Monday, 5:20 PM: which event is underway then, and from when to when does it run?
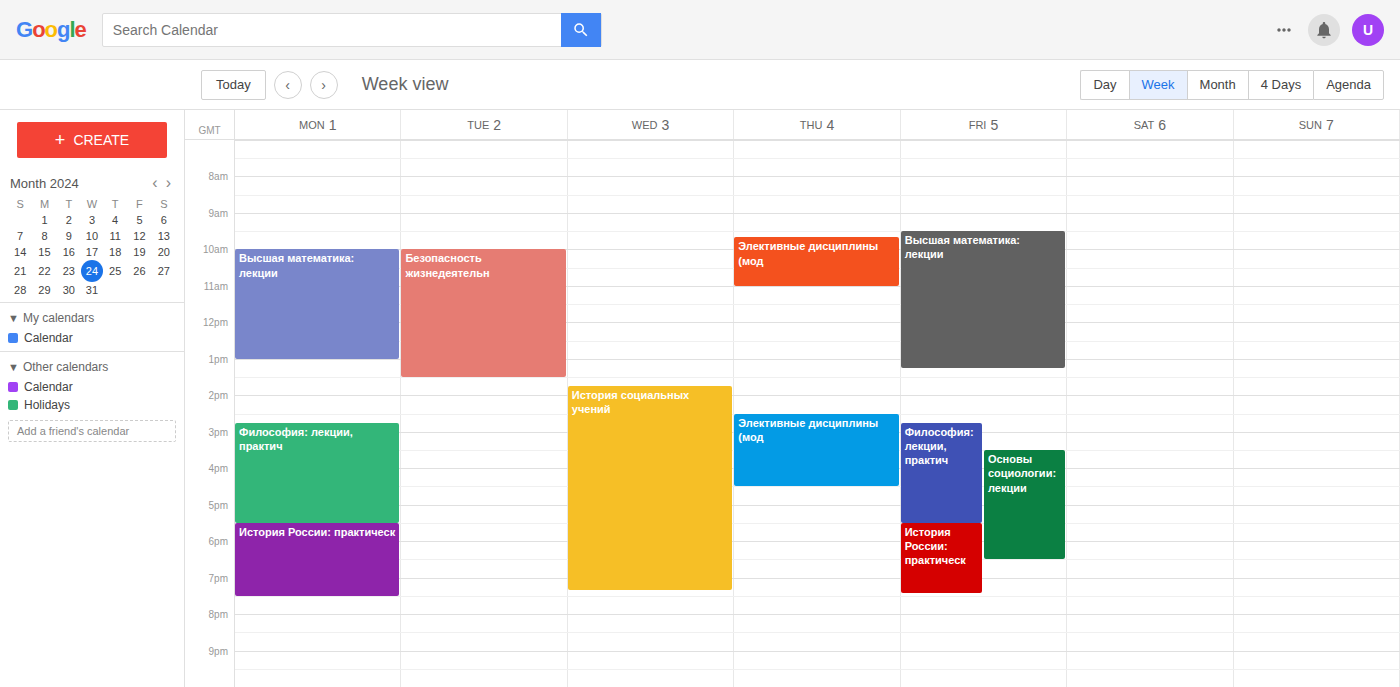
"Философия: лекции, практич", 2:45 PM to 5:30 PM